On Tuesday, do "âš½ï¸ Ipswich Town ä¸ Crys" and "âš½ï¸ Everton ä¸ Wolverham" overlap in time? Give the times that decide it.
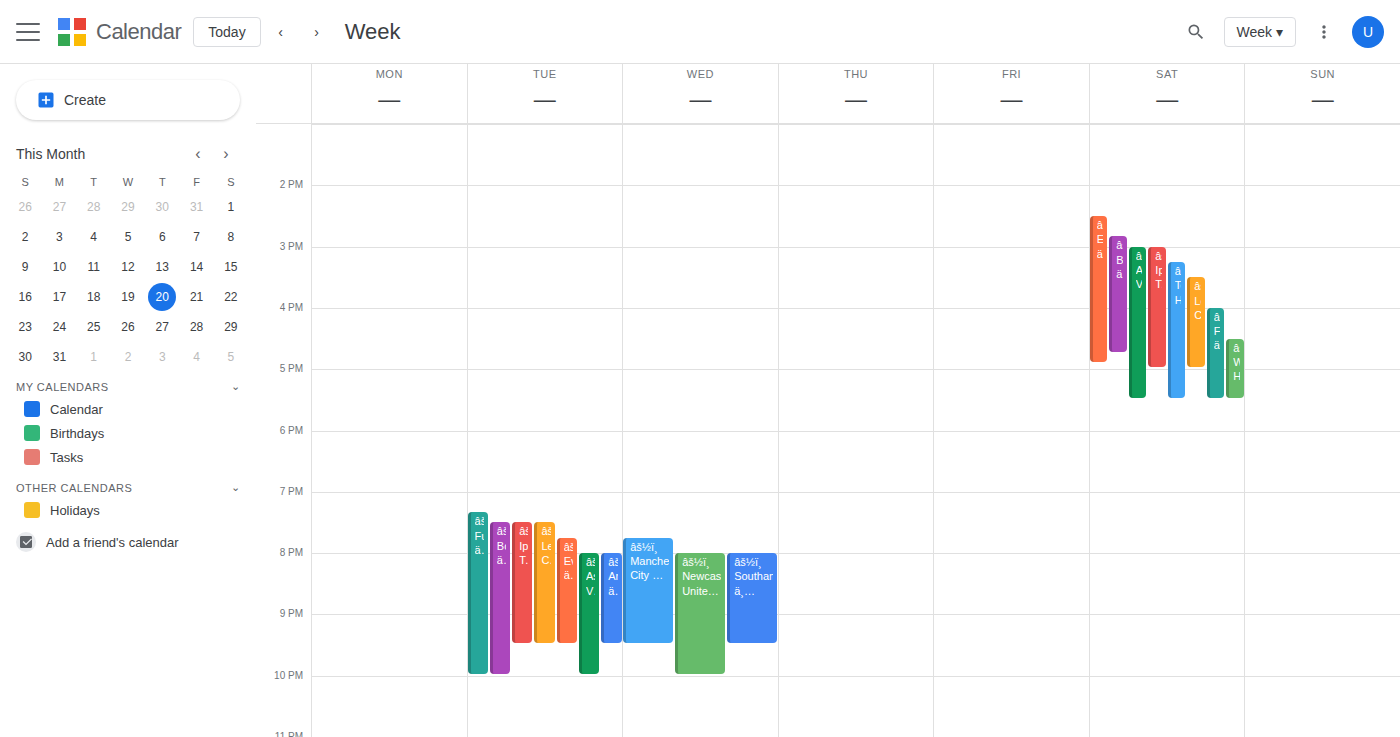
"âš½ï¸ Everton ä¸ Wolverham" runs 7:45 PM to 9:30 PM, inside "âš½ï¸ Ipswich Town ä¸ Crys" -- they overlap.